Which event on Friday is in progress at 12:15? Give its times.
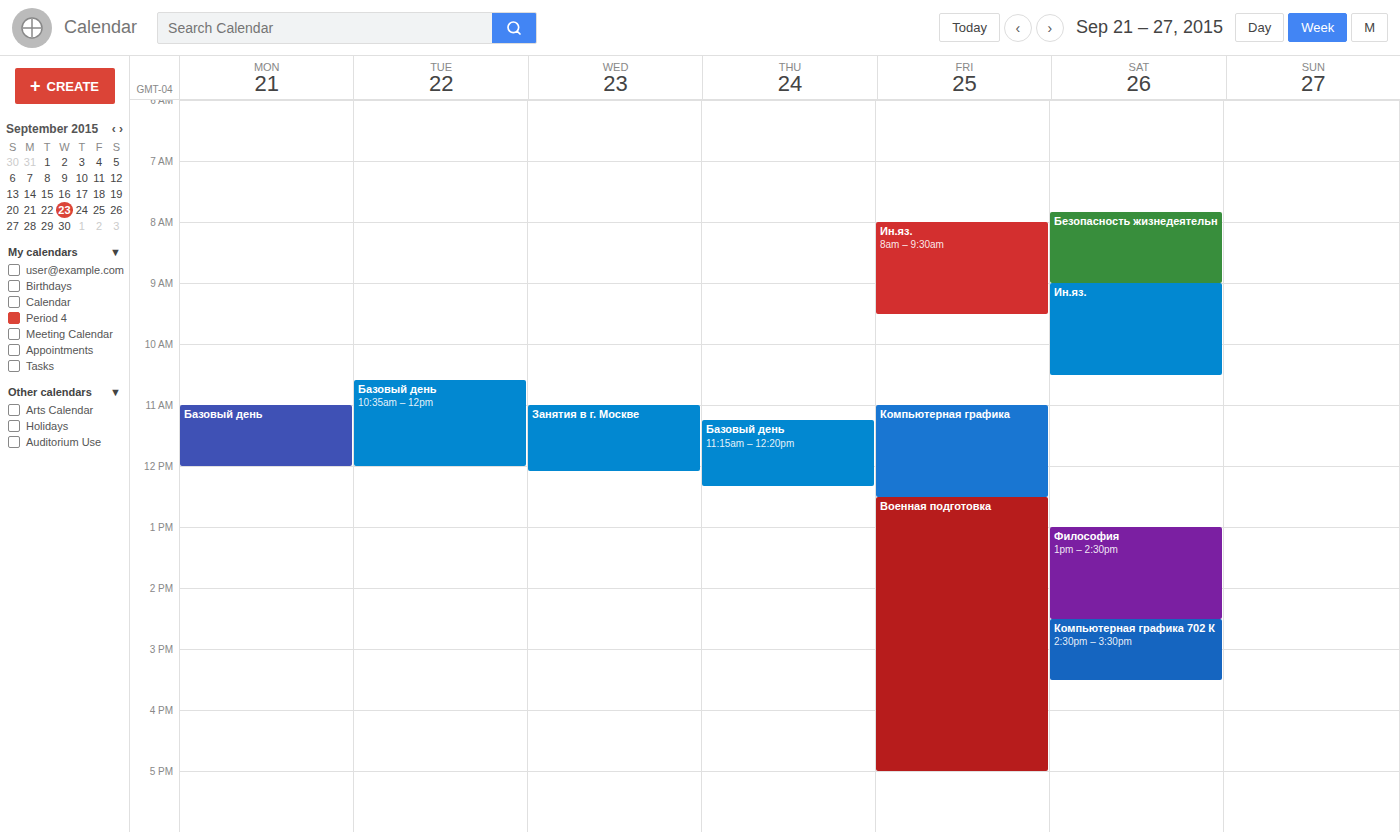
"Компьютерная графика", 11:00 to 12:30